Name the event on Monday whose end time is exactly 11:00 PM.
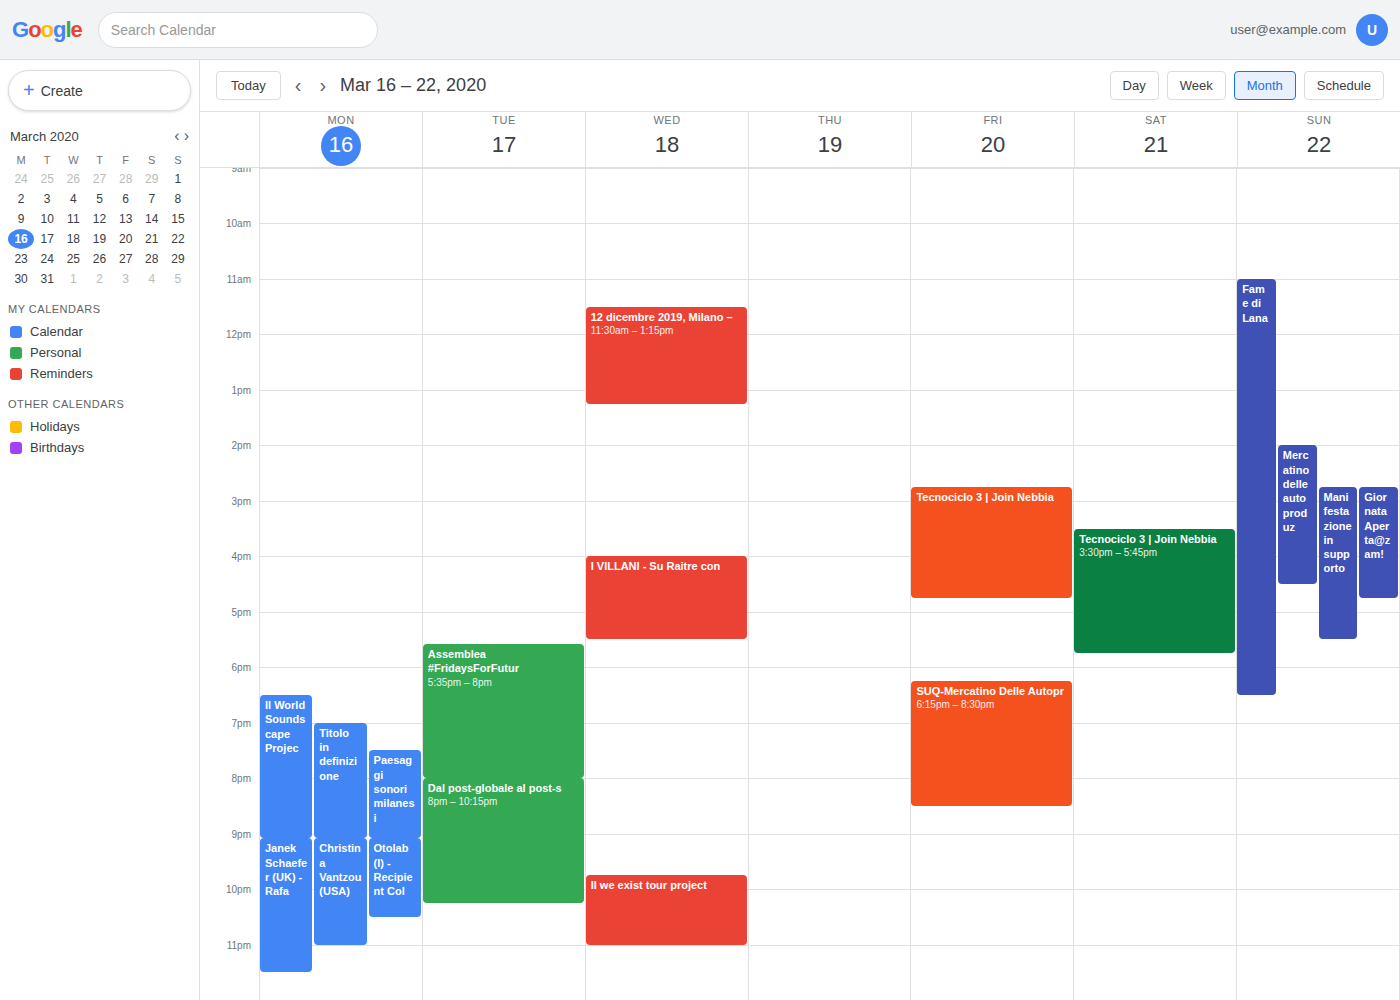
"Christina Vantzou (USA)"